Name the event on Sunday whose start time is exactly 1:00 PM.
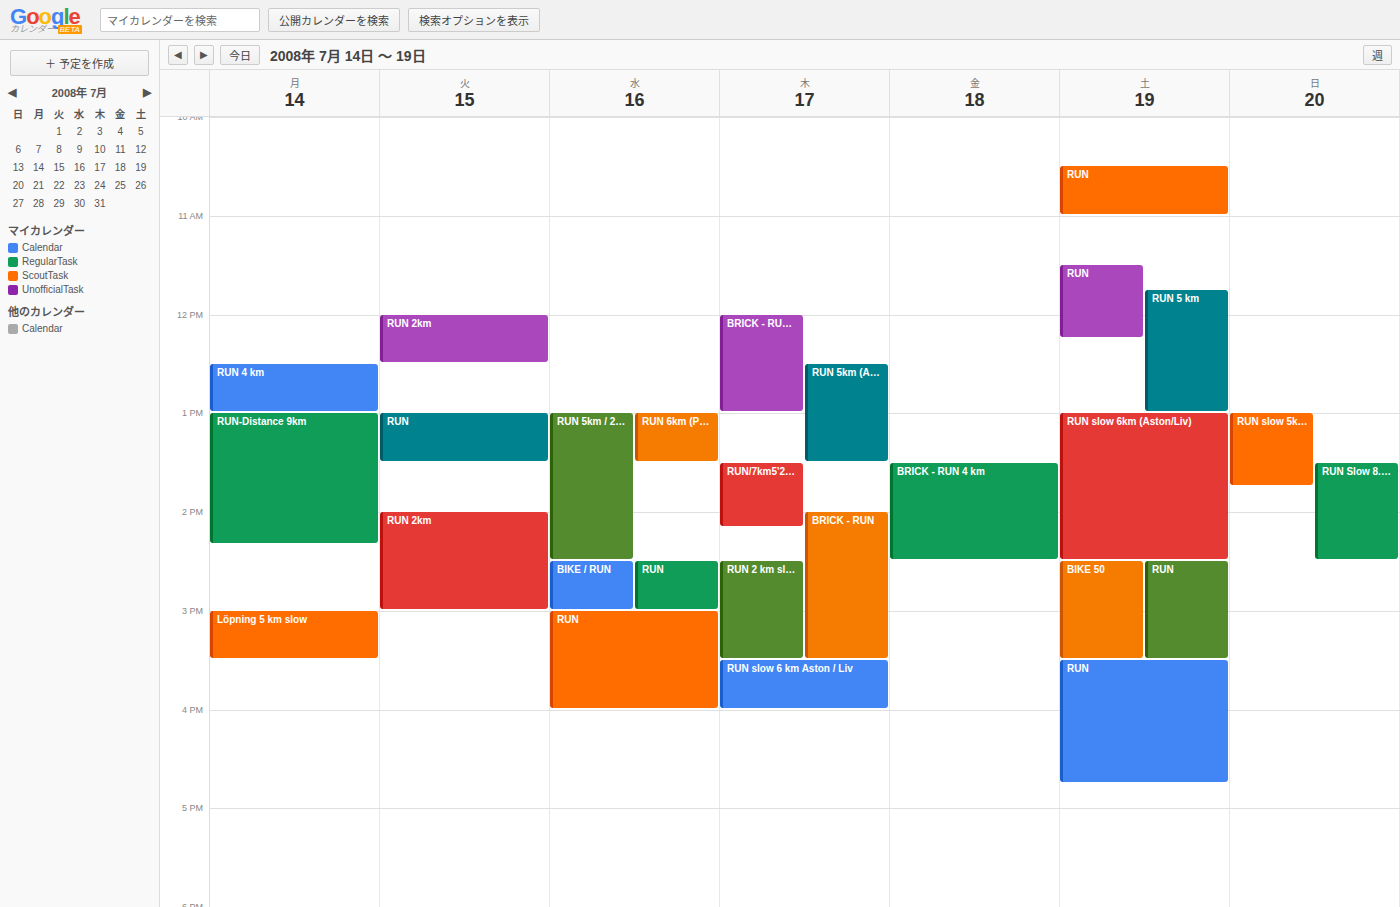
"RUN slow 5km (Aston/Liv)"